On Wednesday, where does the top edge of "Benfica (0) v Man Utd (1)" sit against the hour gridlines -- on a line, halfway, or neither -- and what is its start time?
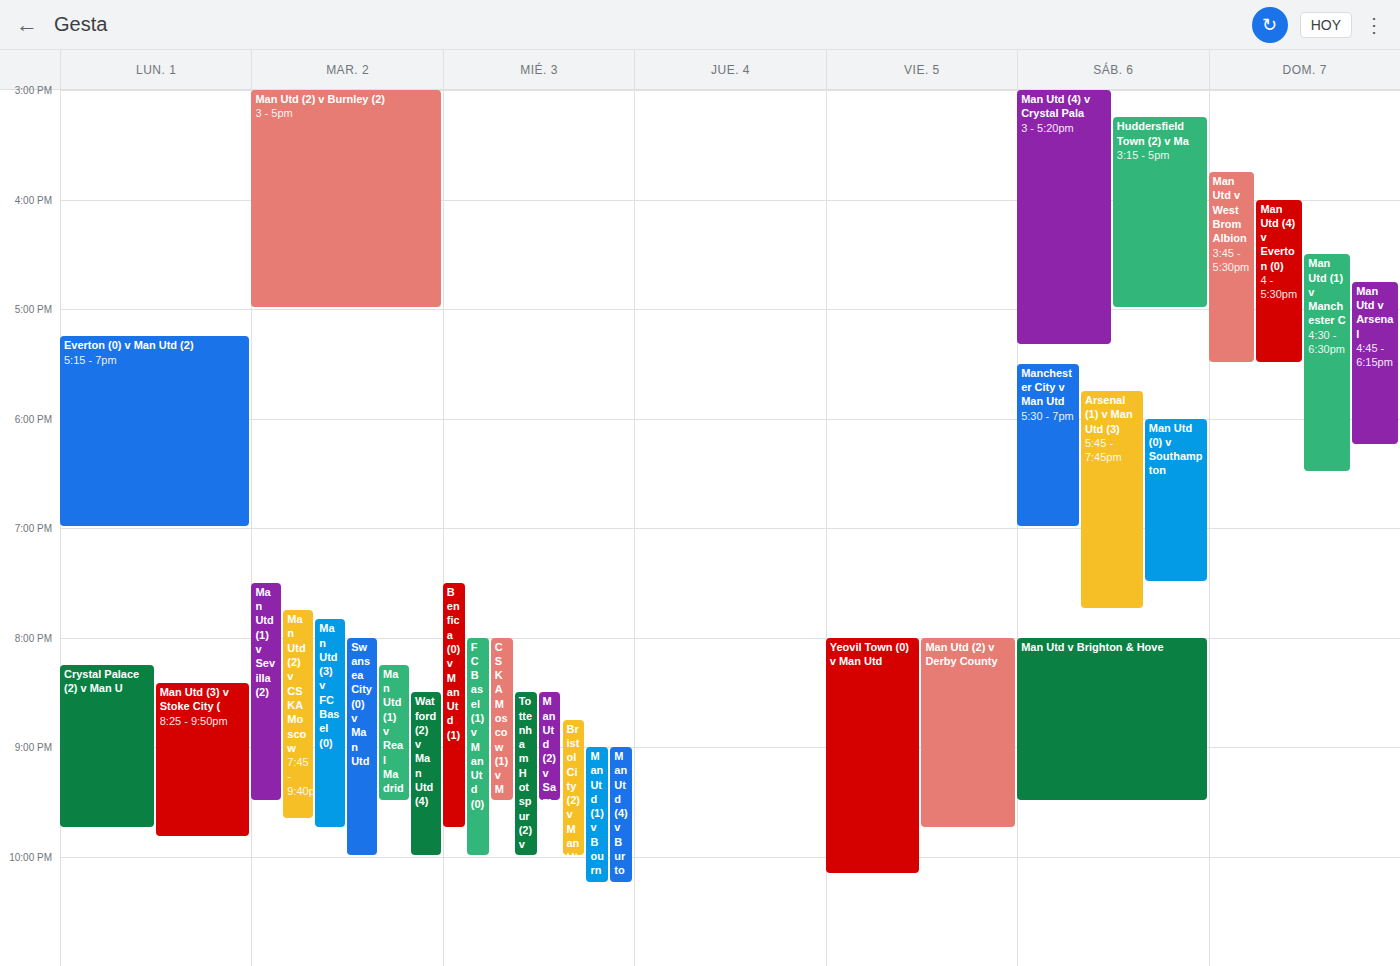
7:30 PM -- halfway between the 7 PM and 8 PM lines.